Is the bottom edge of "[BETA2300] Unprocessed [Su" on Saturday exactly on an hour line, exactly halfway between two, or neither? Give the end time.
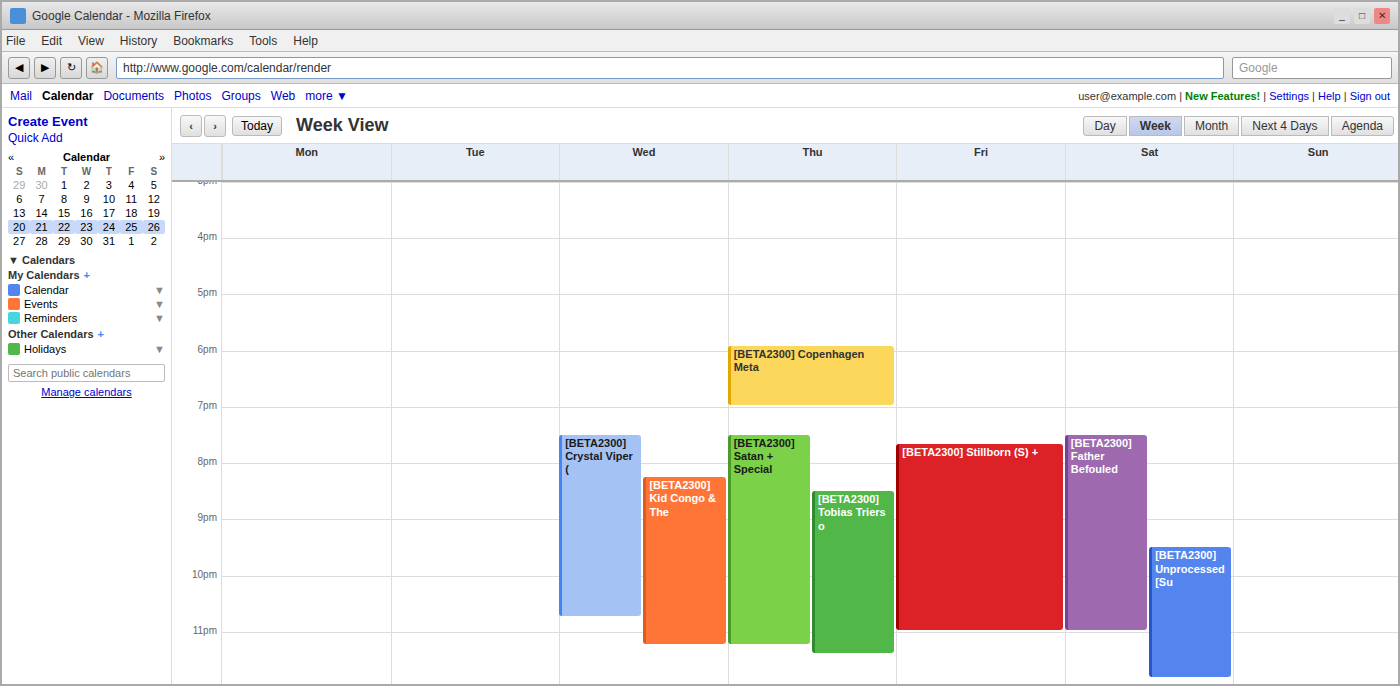
11:50 PM -- neither: 50 minutes below the 11 PM line and 10 minutes above the 12 AM line.